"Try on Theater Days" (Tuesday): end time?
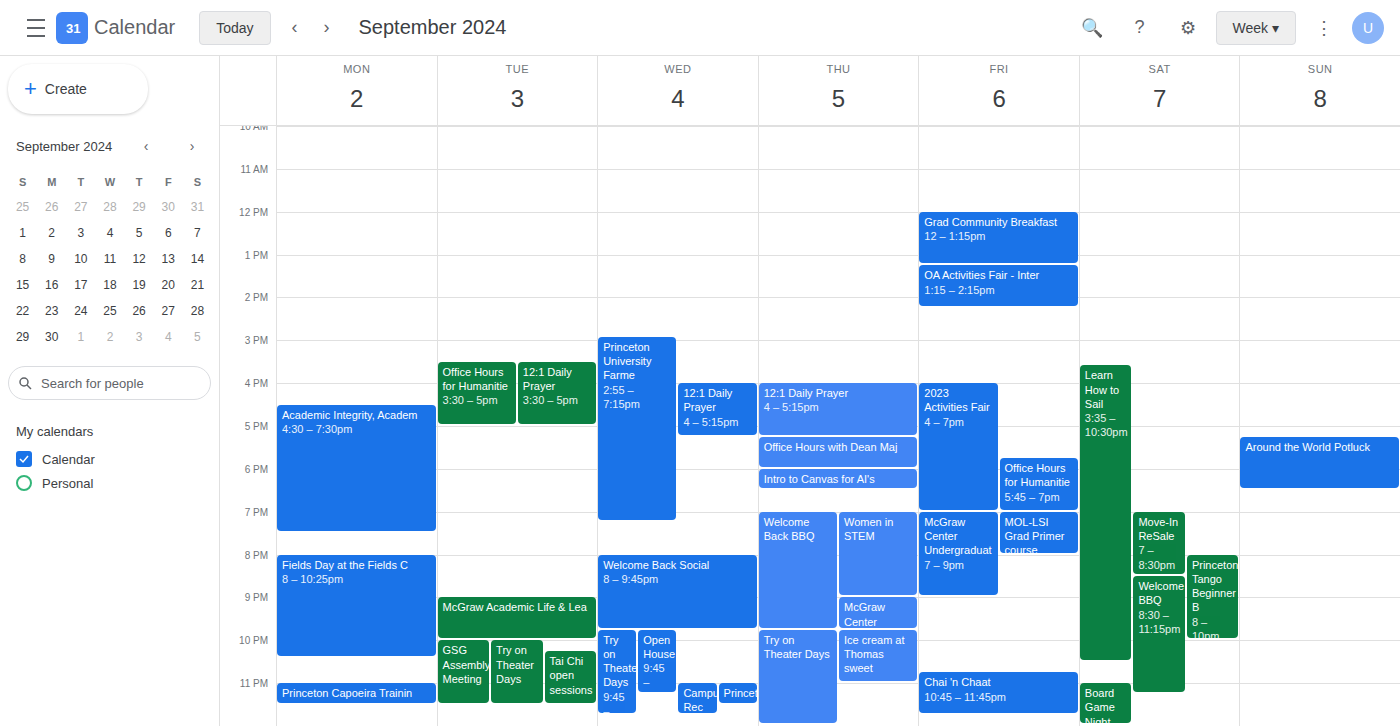
11:30 PM